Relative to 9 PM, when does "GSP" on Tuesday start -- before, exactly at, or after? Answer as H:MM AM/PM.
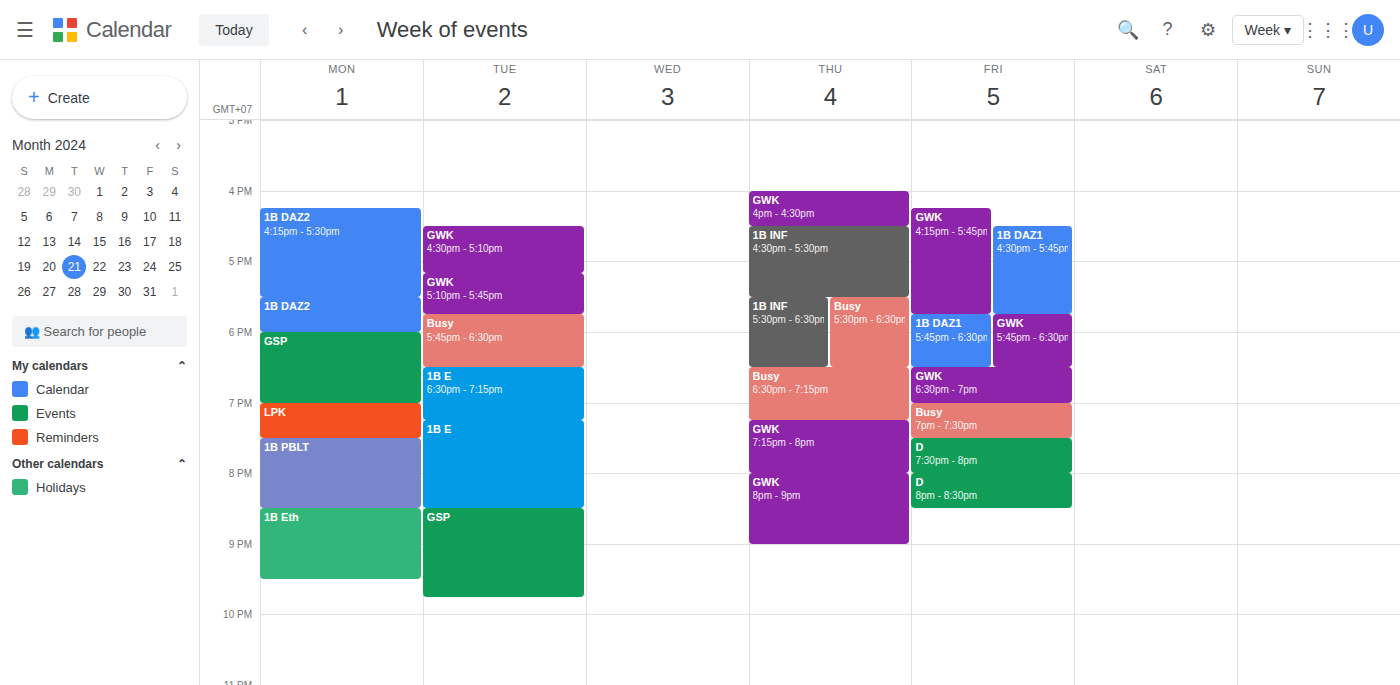
8:30 PM -- before 9 PM, 30 minutes above the 9 PM line.